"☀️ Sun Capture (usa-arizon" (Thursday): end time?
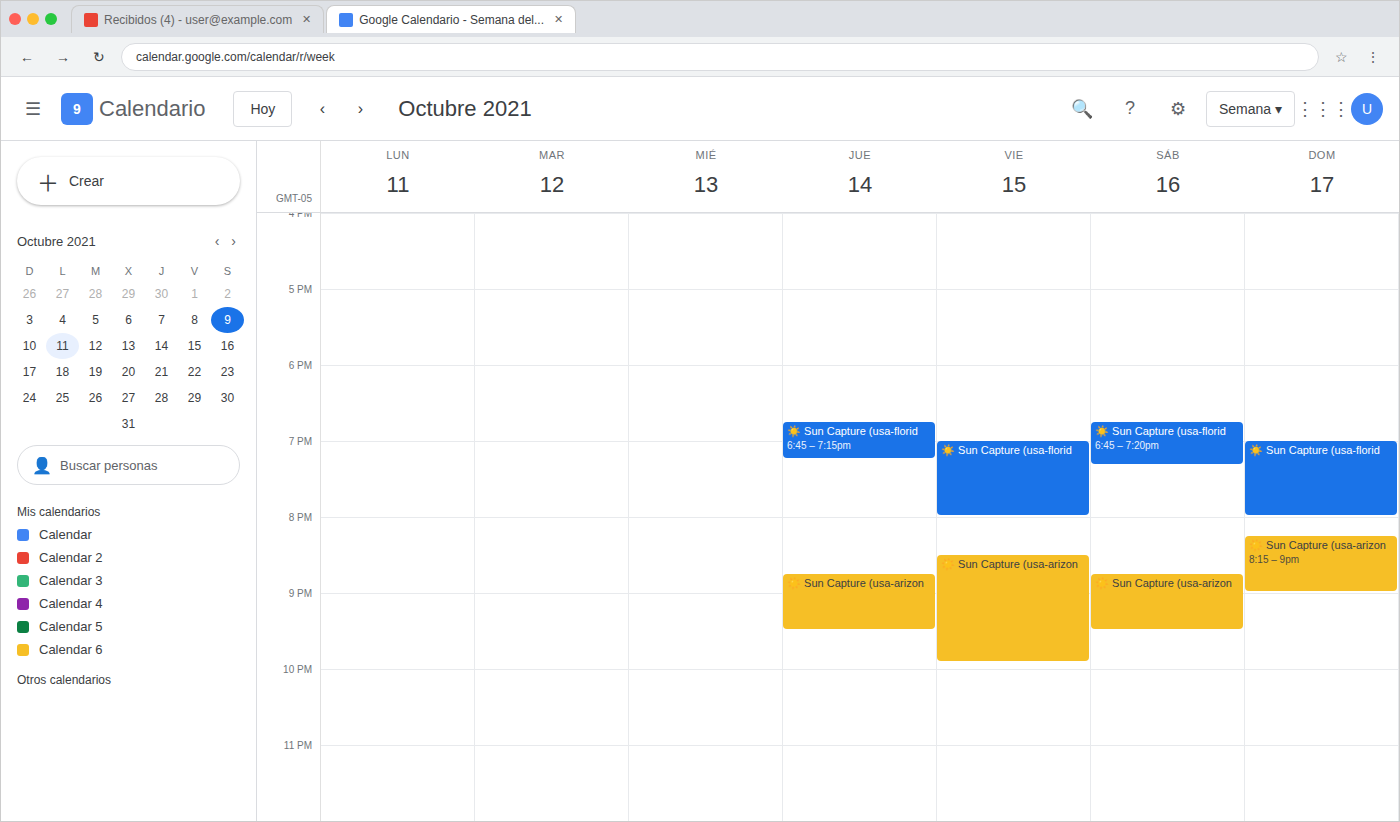
9:30 PM